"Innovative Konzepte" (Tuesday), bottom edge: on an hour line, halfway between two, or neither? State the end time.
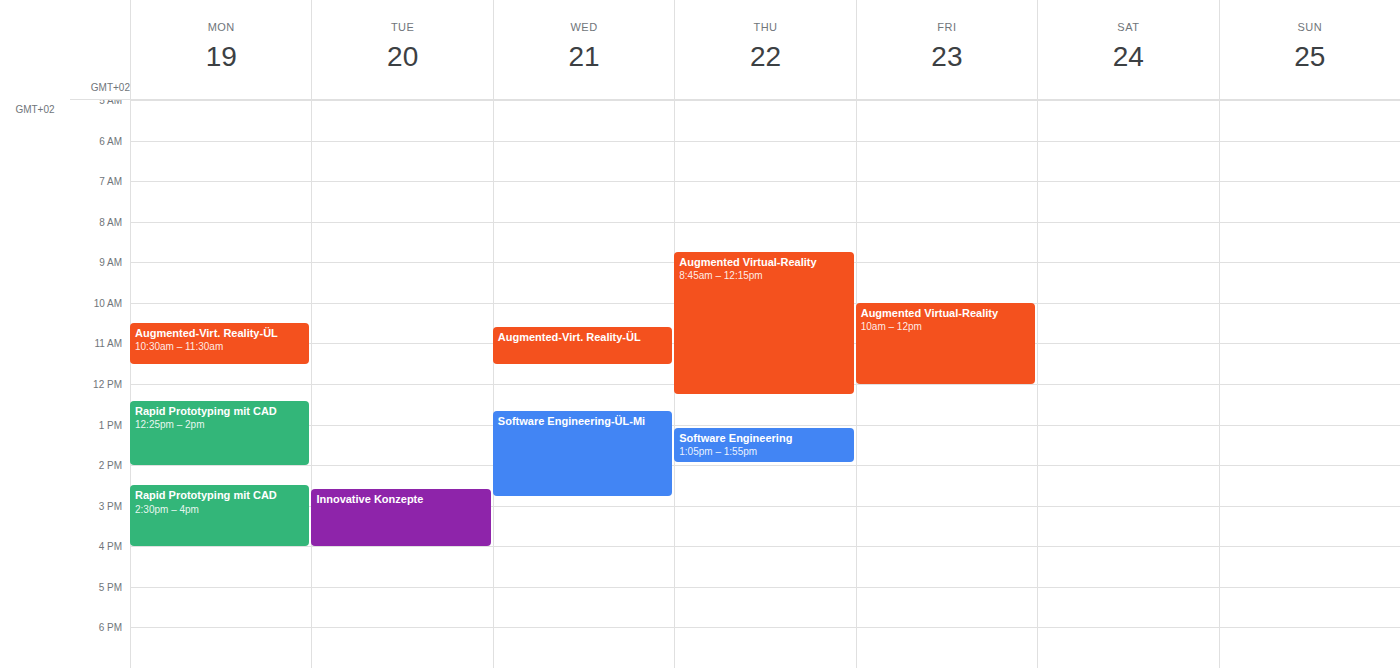
16:00 -- exactly on the 16:00 line.